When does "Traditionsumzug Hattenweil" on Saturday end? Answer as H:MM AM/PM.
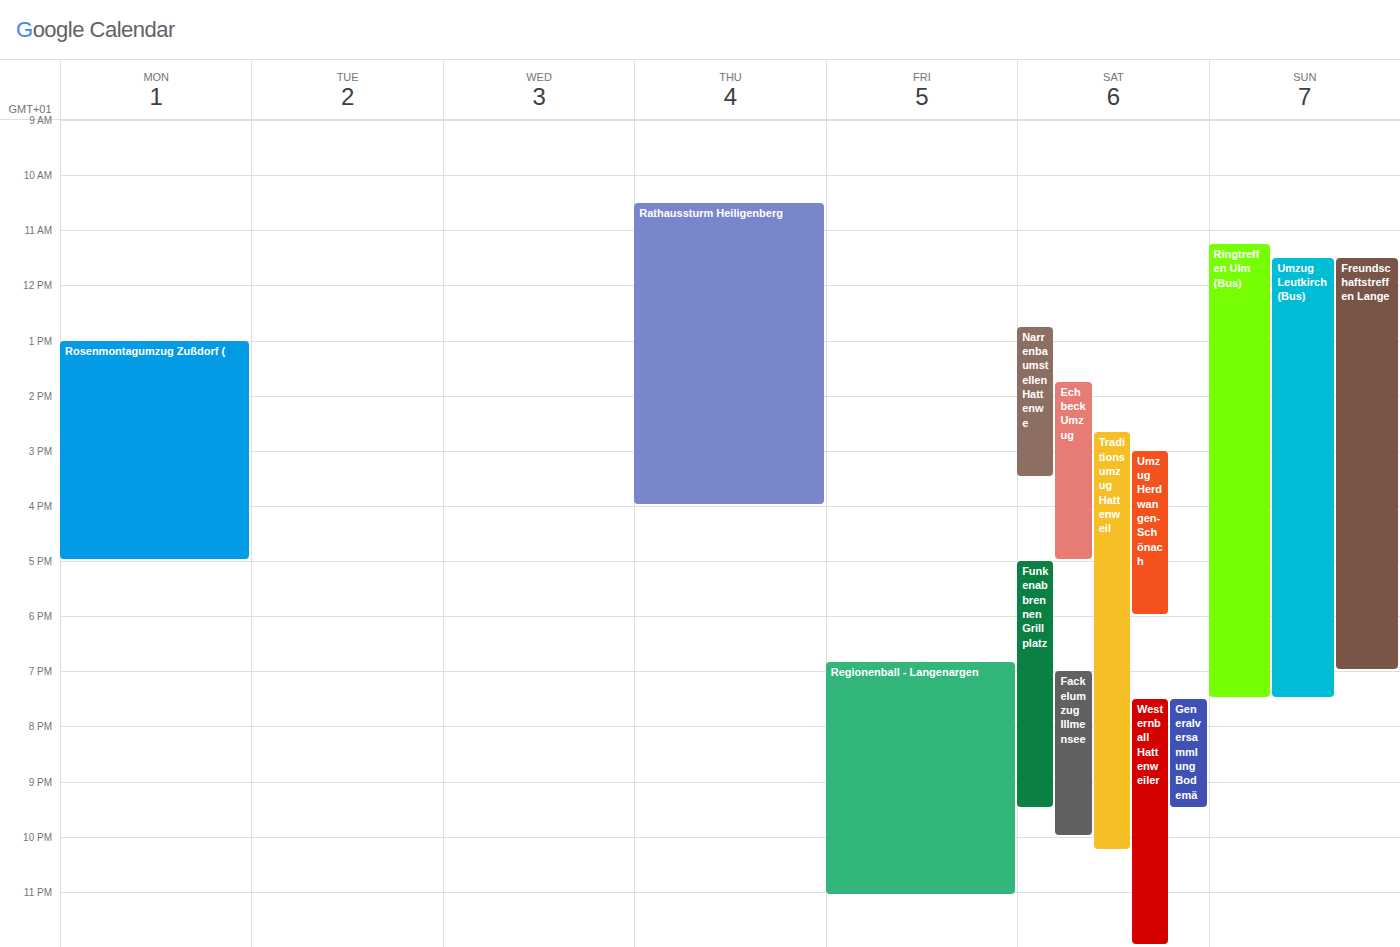
10:15 PM